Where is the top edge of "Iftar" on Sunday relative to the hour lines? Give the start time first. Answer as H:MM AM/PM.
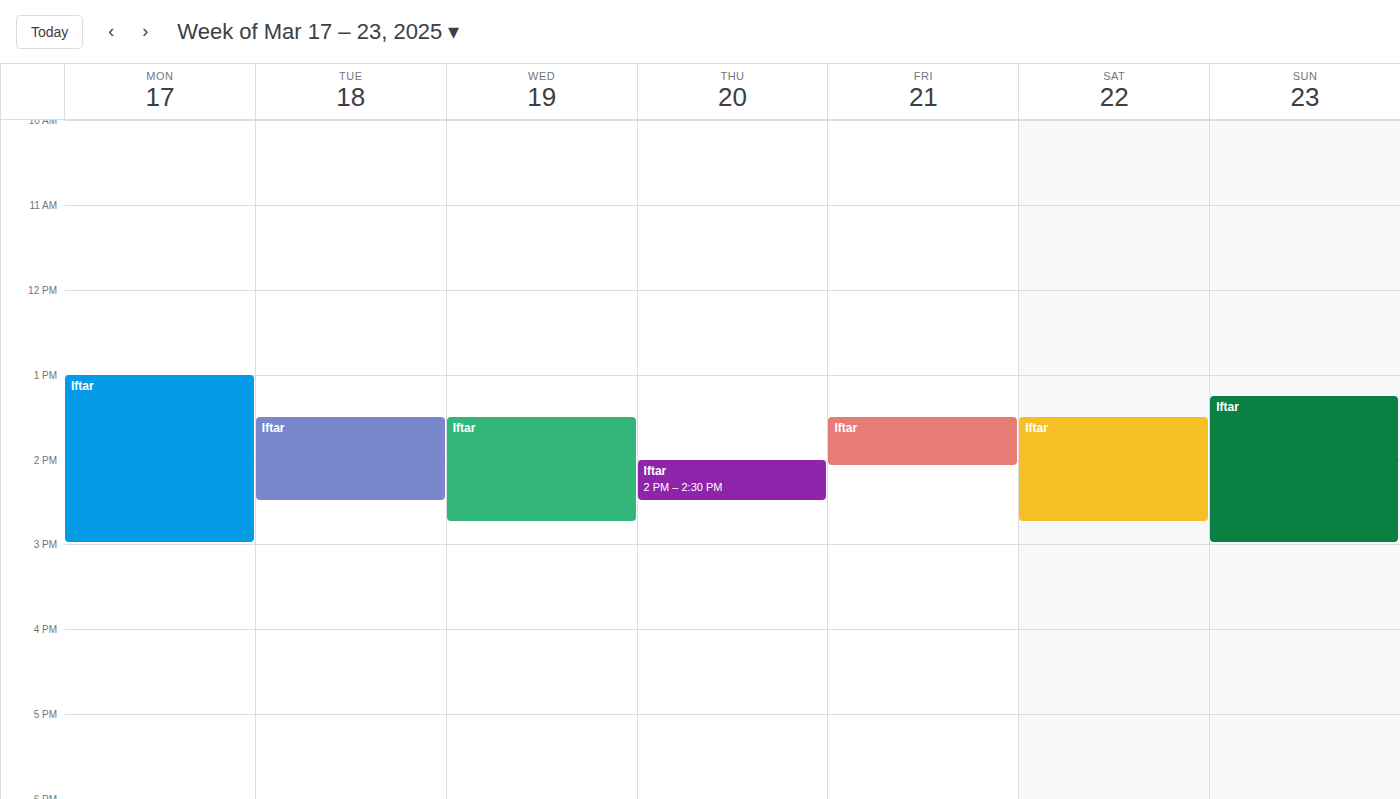
1:15 PM -- neither: a quarter of the way from the 1 PM line to the 2 PM line.